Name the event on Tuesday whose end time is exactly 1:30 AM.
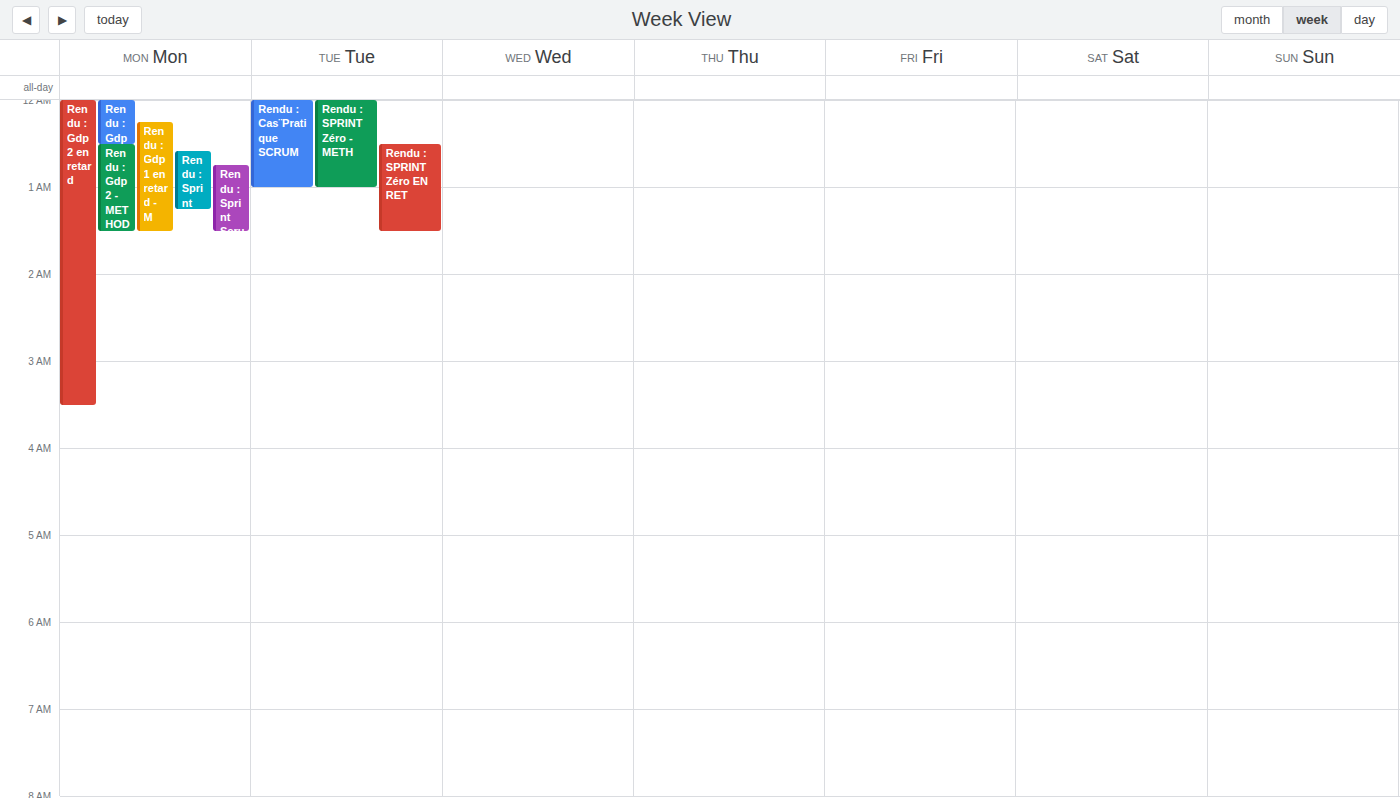
"Rendu : SPRINT Zéro EN RET"